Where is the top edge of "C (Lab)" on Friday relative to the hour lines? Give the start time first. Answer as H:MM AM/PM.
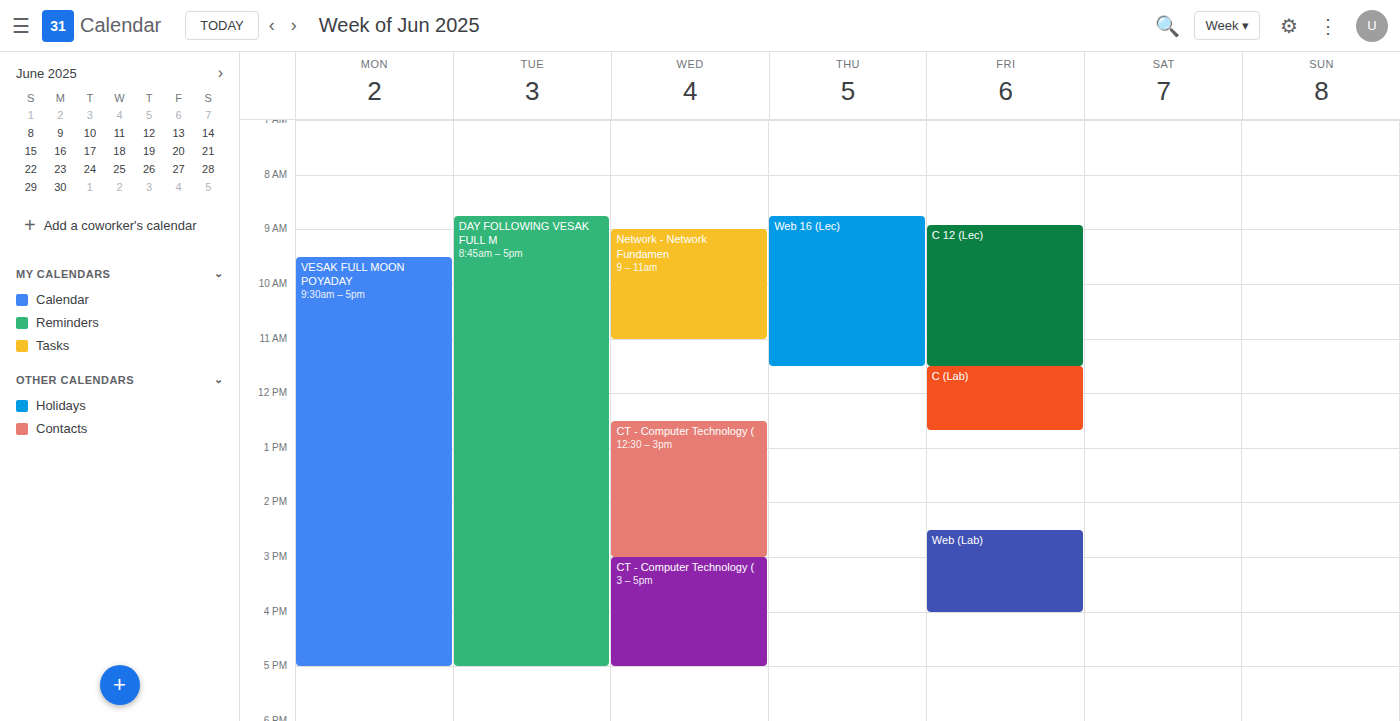
11:30 AM -- halfway between the 11 AM and 12 PM lines.